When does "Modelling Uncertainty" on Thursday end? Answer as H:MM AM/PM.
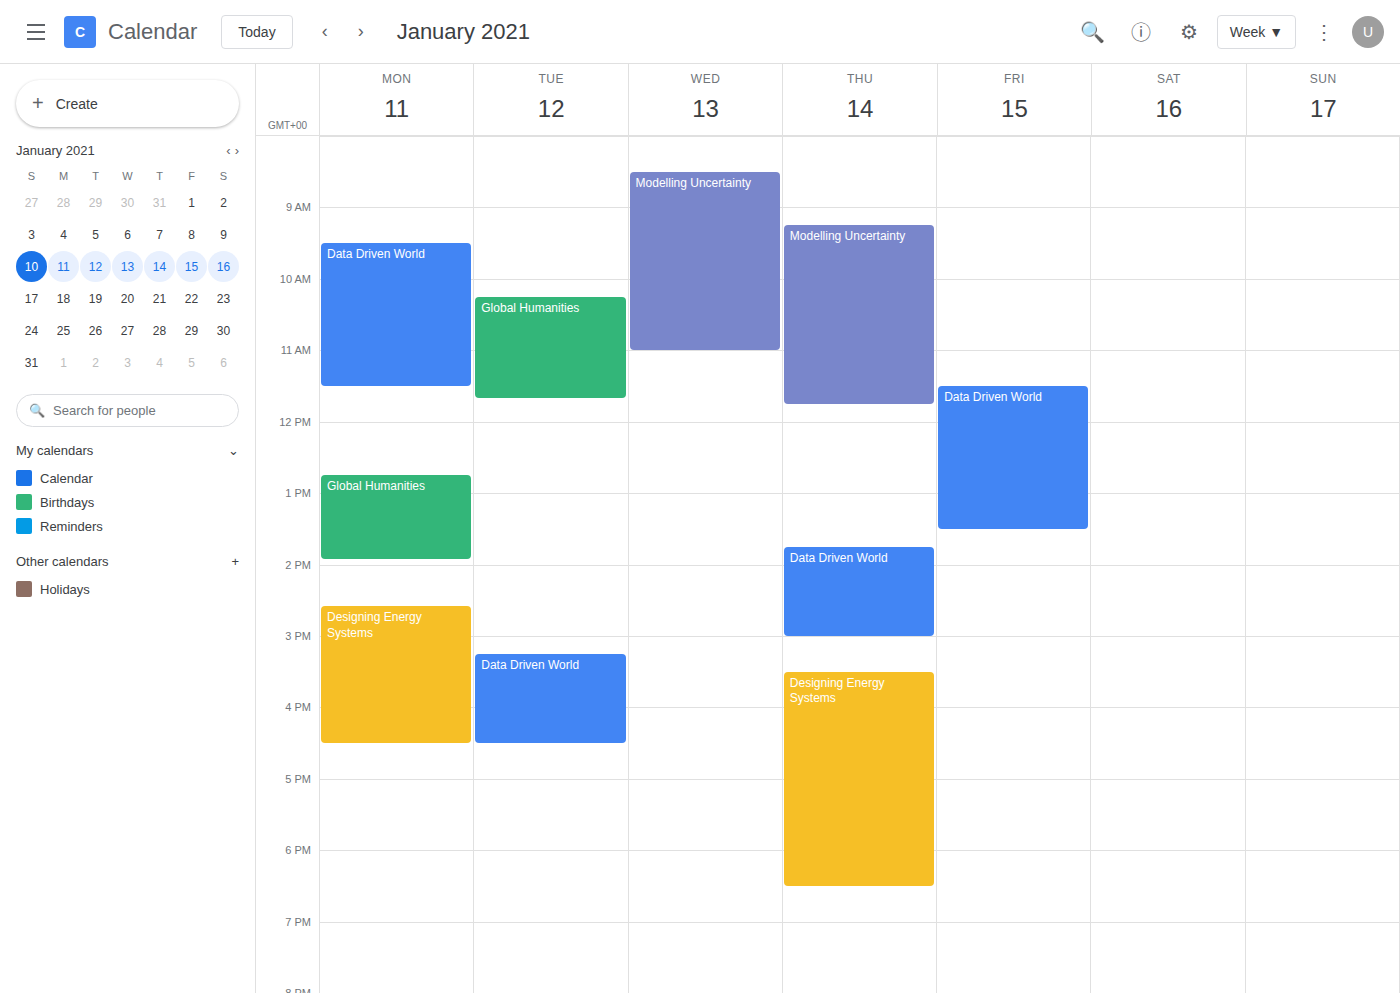
11:45 AM